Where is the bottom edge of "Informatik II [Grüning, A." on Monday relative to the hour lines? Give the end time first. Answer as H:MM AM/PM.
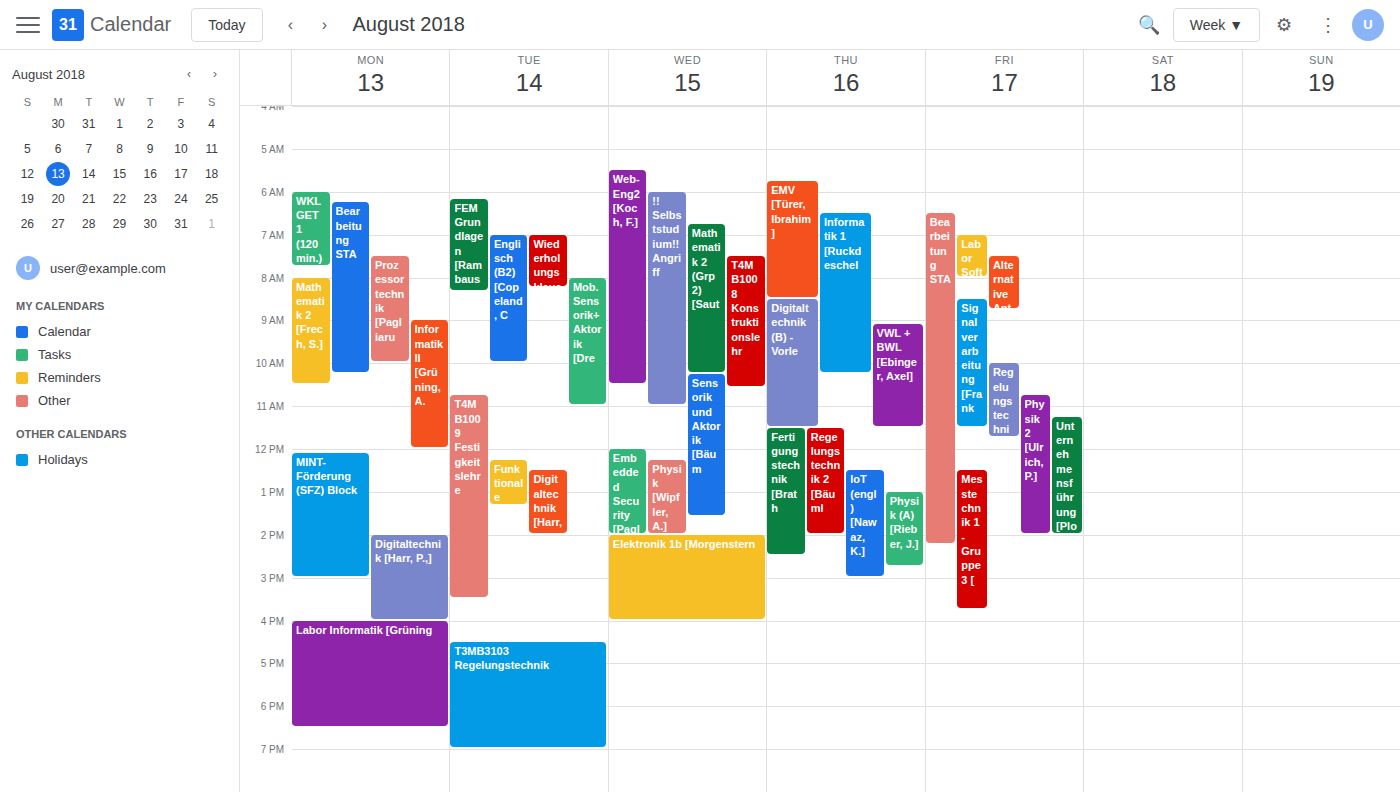
12:00 PM -- exactly on the 12 PM line.